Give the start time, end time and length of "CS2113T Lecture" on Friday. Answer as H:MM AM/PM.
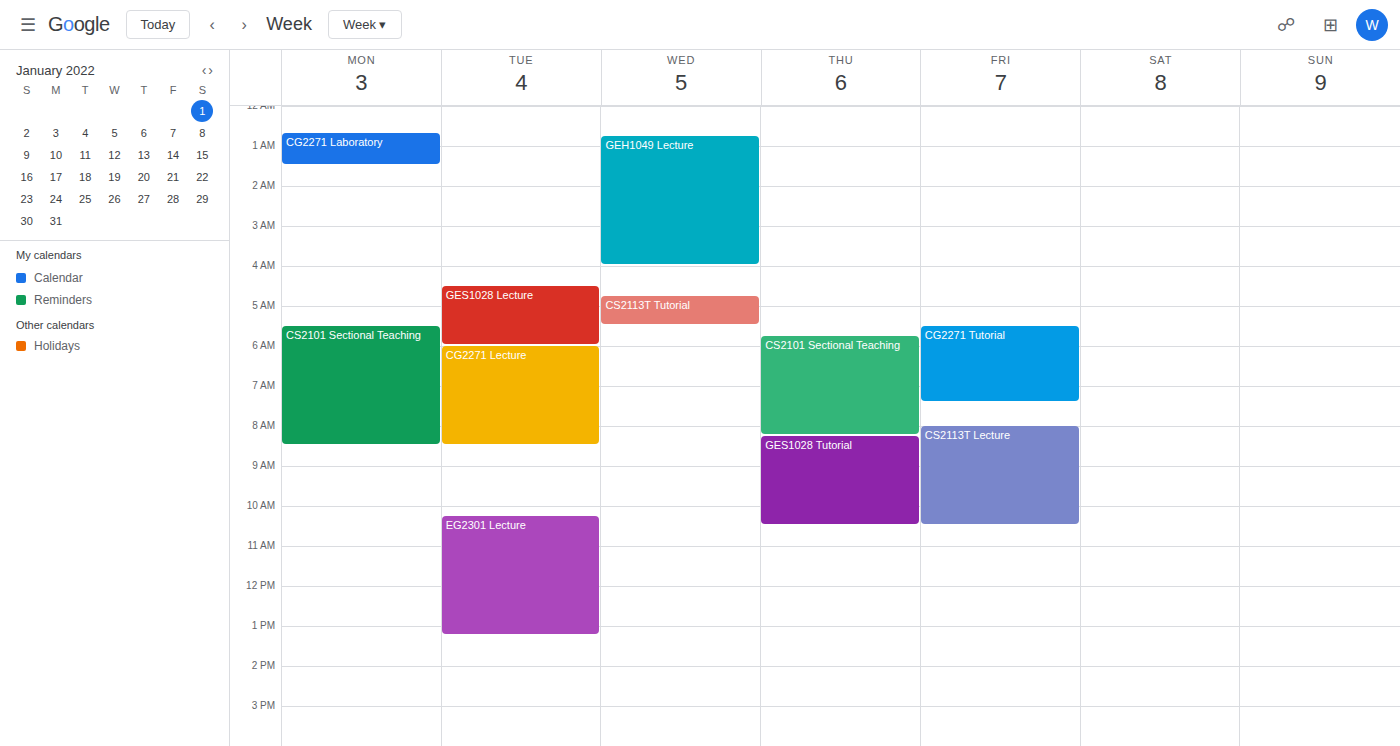
8:00 AM to 10:30 AM, 2 hours 30 minutes